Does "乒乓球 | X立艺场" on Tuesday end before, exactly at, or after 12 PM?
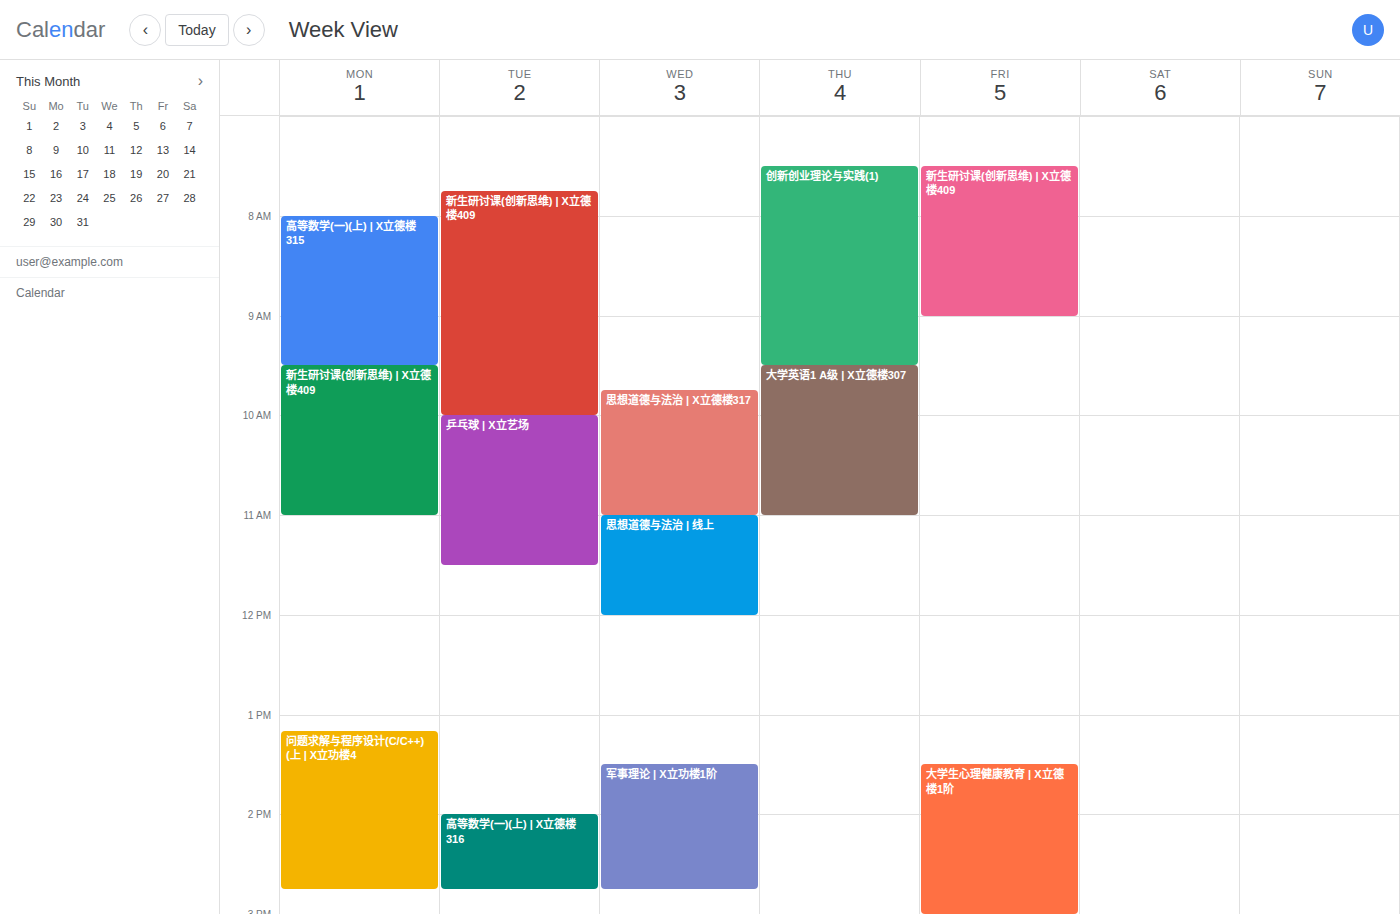
11:30 AM -- before 12 PM, 30 minutes above the 12 PM line.